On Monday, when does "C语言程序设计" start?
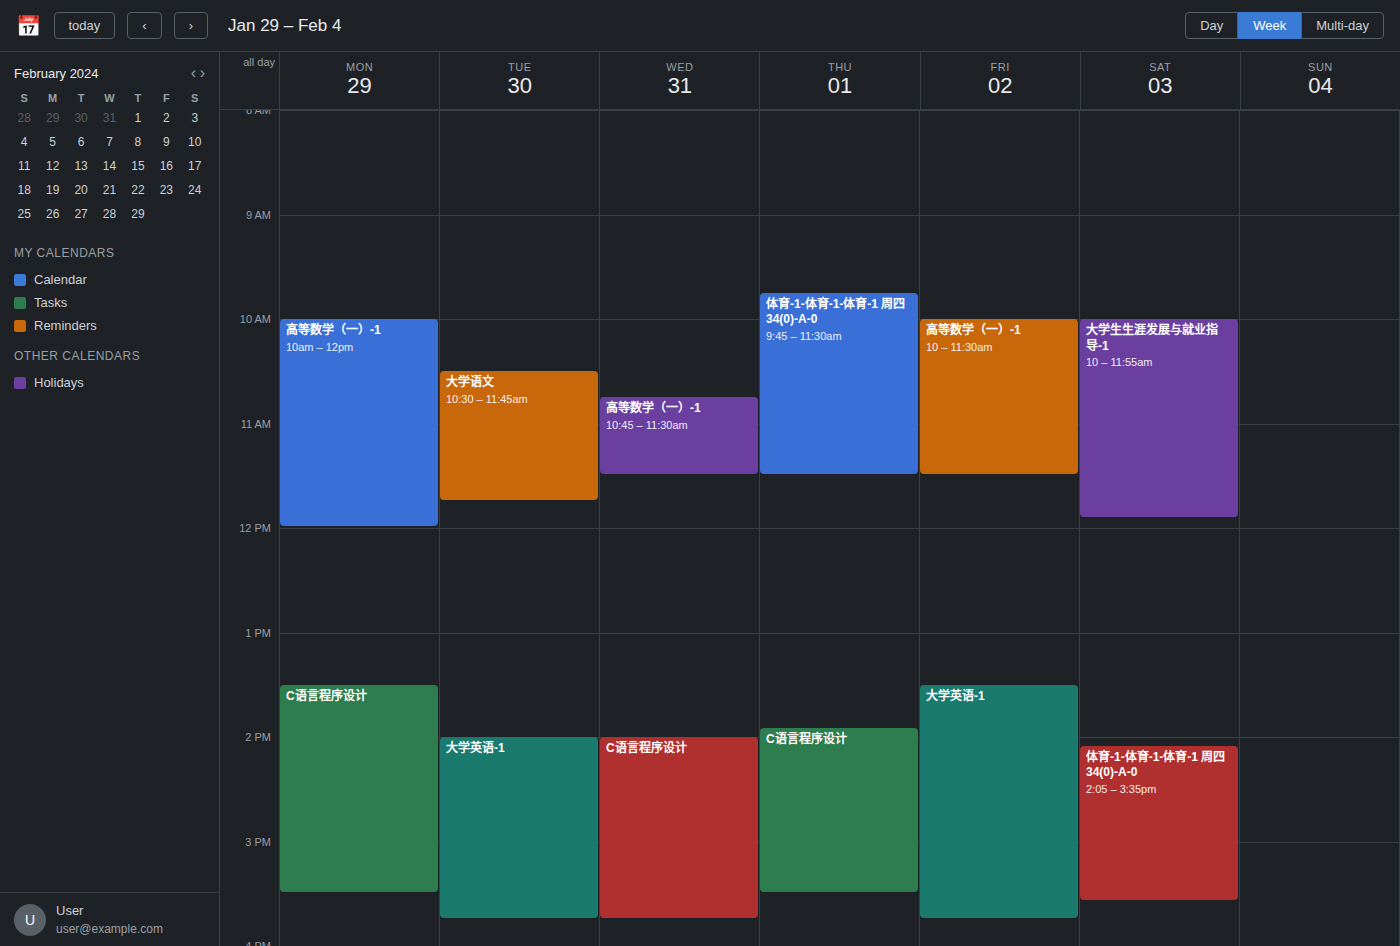
1:30 PM